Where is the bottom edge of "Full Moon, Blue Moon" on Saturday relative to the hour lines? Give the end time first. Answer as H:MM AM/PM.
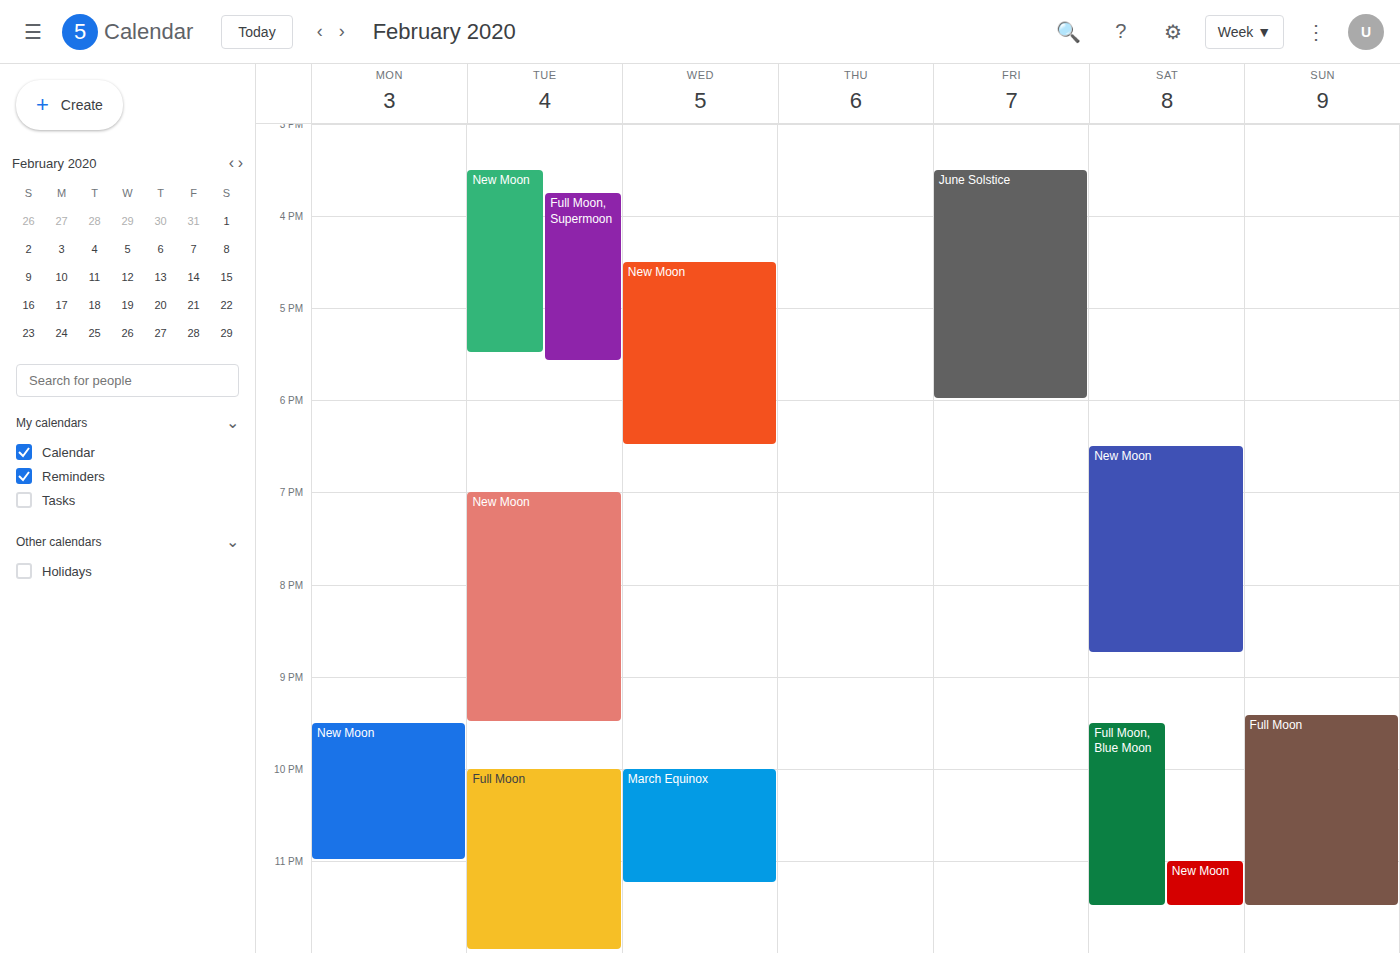
11:30 PM -- halfway between the 11 PM and 12 AM lines.